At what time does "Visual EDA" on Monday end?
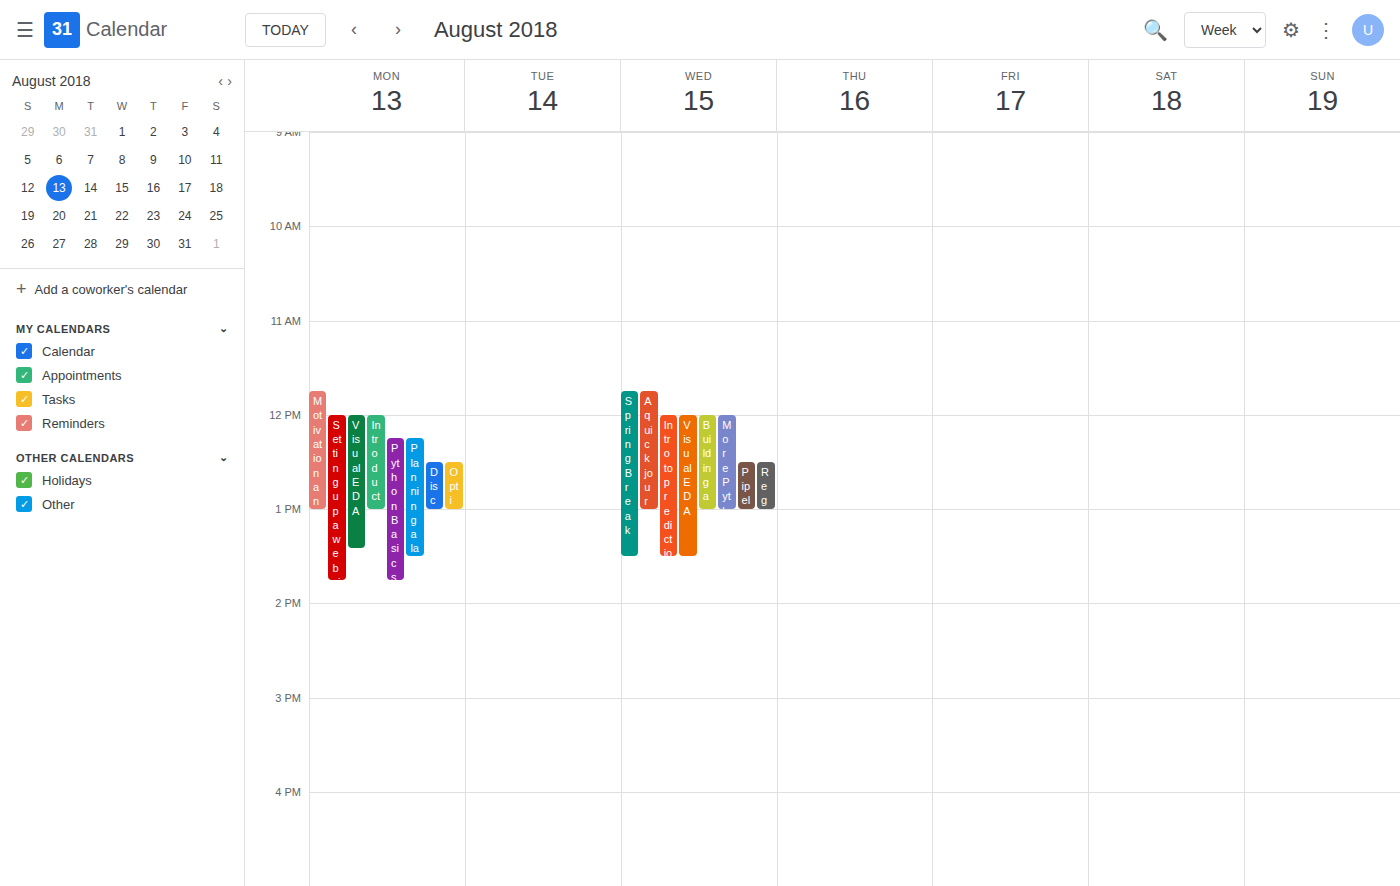
1:25 PM